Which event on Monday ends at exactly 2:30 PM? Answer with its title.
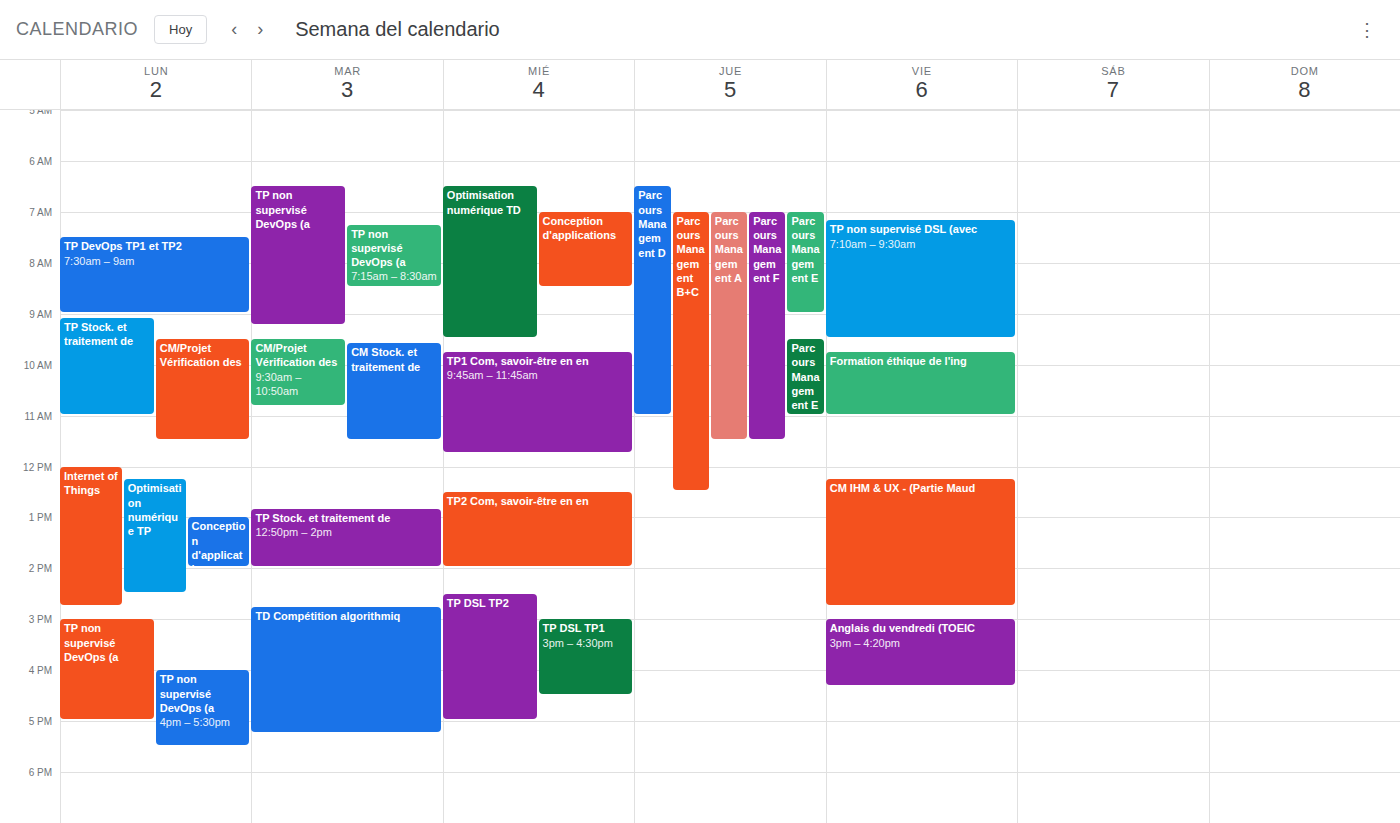
"Optimisation numérique TP"